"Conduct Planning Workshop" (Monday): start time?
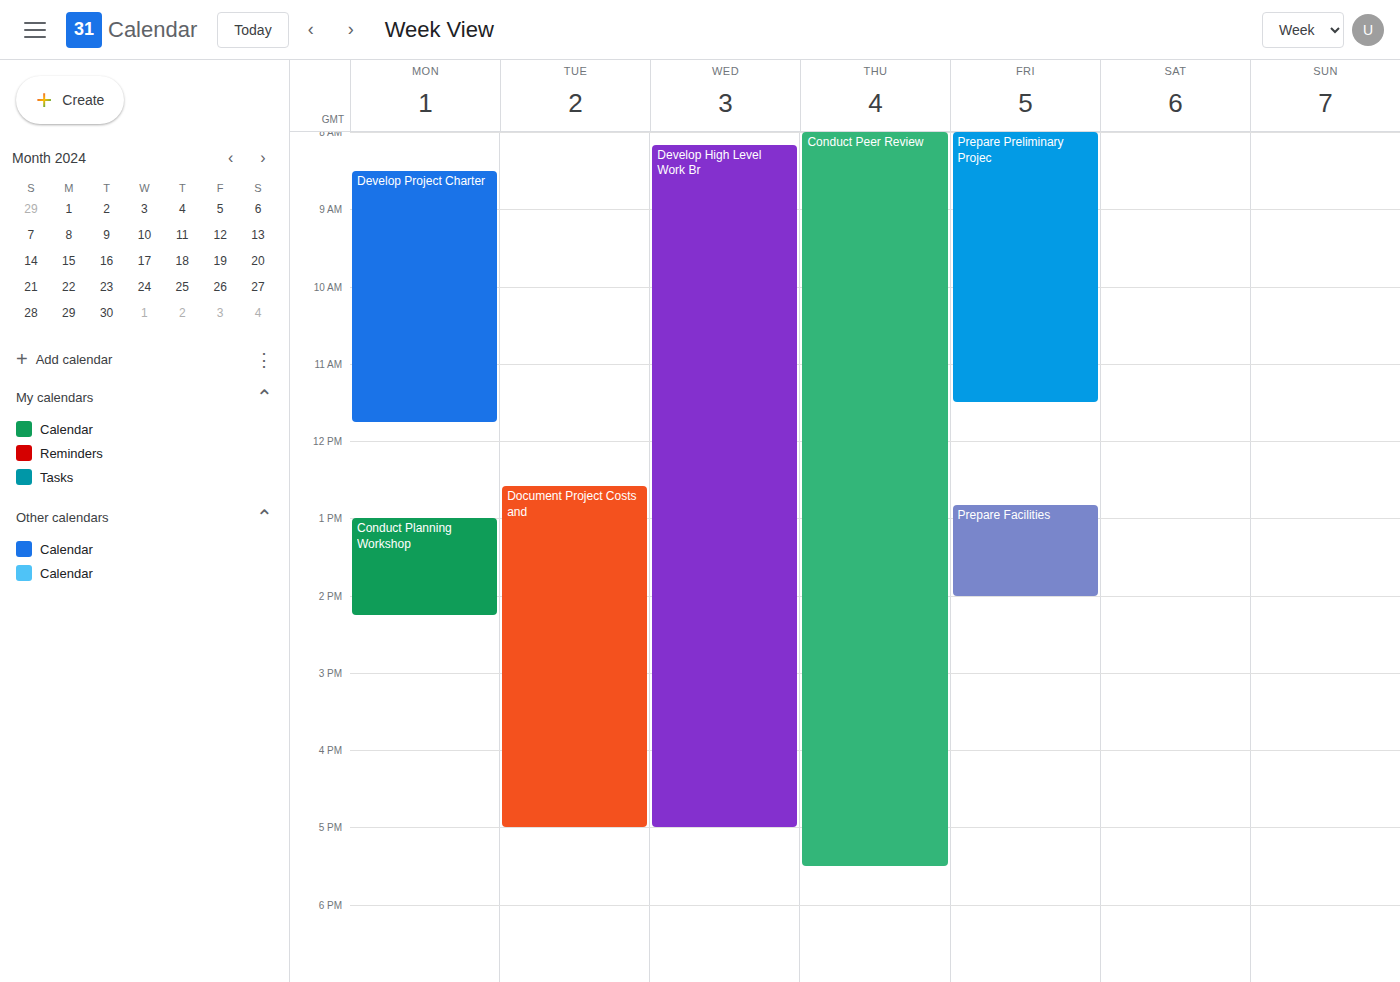
1:00 PM